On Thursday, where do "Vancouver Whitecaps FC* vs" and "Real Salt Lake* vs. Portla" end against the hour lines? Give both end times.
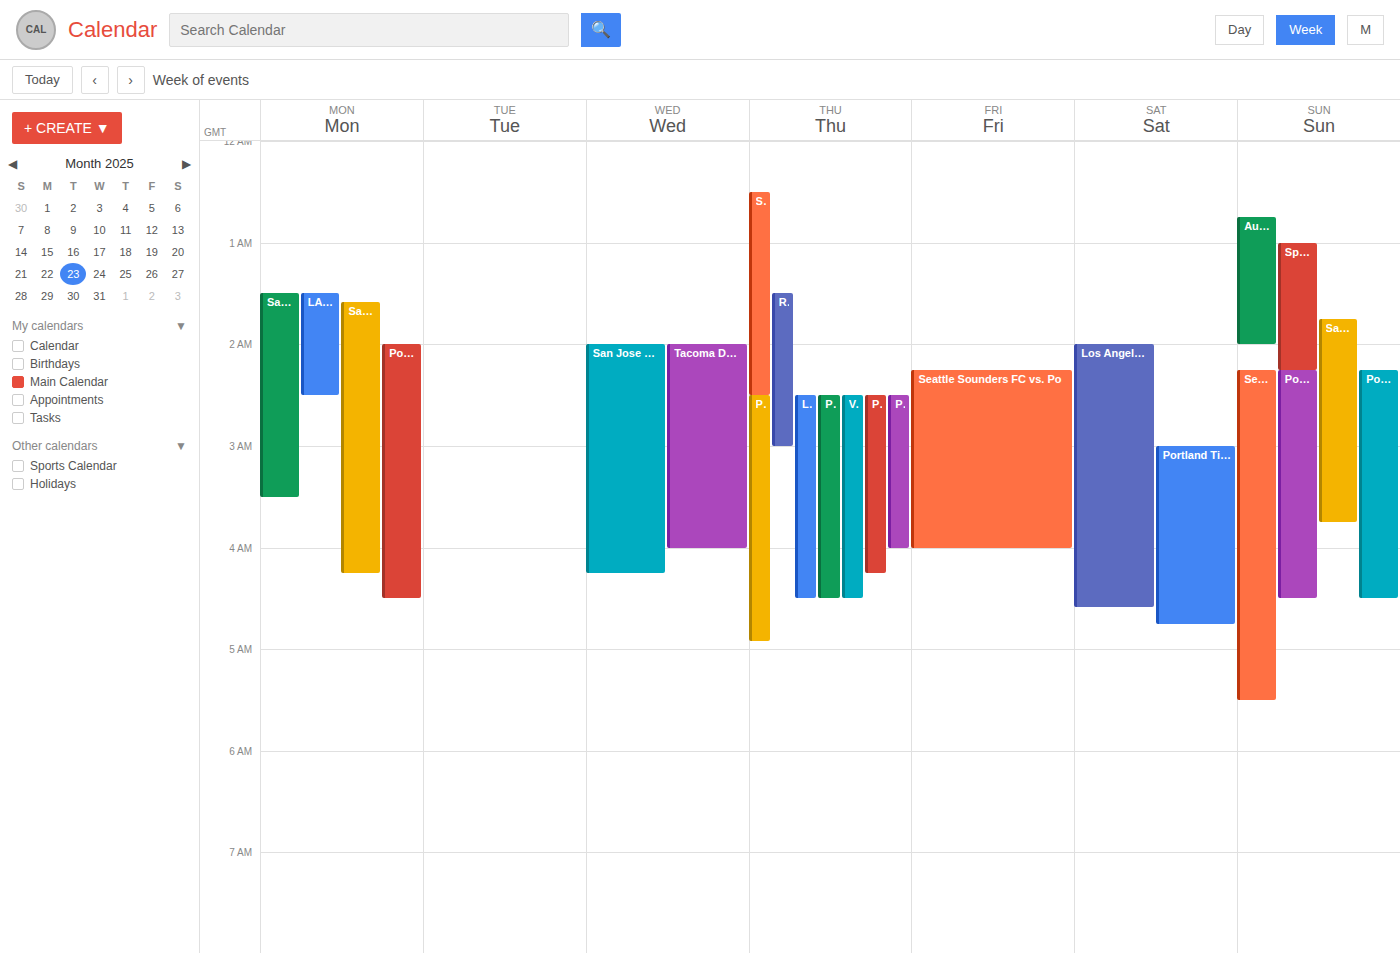
"Vancouver Whitecaps FC* vs": 4:30 AM, halfway between the 4 AM and 5 AM lines. "Real Salt Lake* vs. Portla": 3:00 AM, exactly on the 3 AM line.